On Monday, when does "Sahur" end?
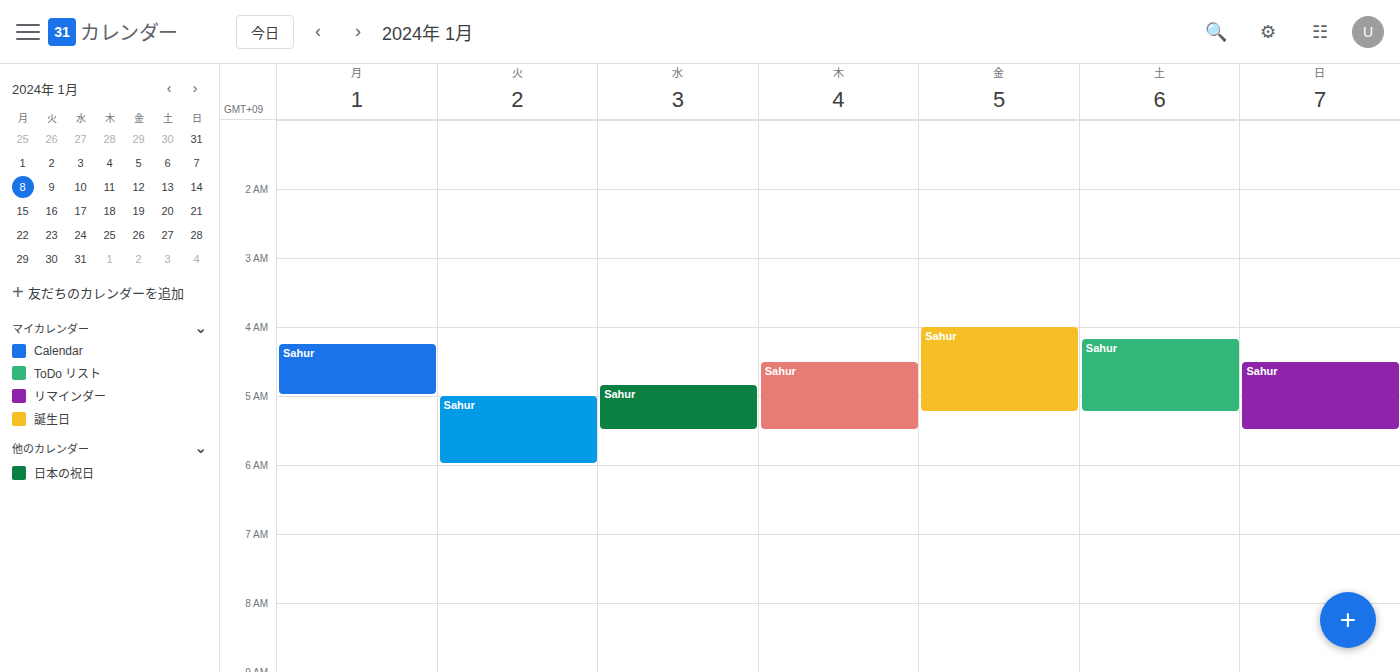
5:00 AM